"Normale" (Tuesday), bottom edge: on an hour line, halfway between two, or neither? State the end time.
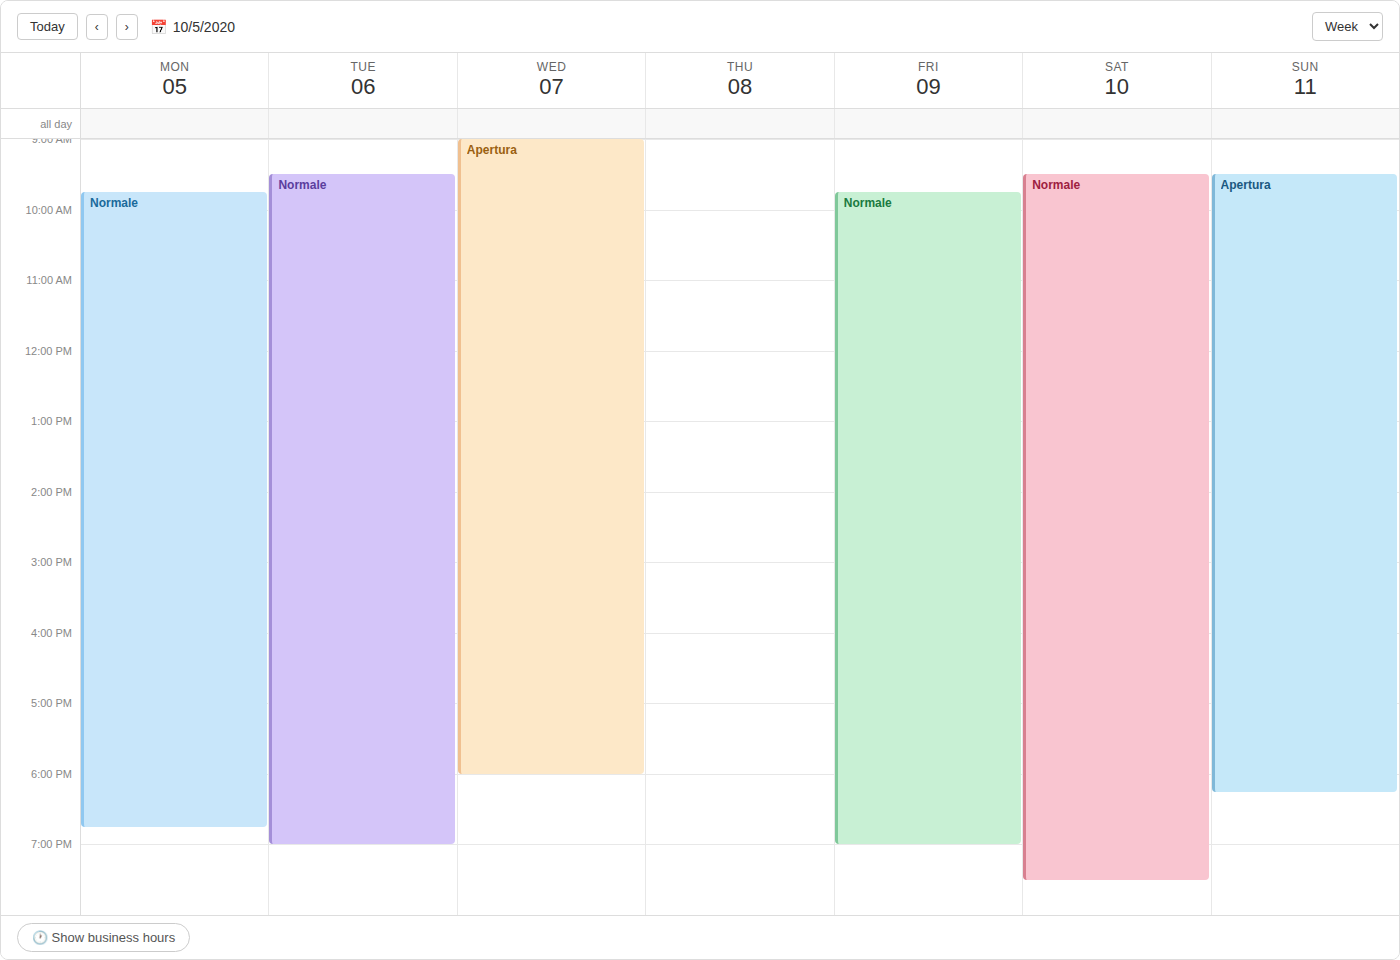
19:00 -- exactly on the 19:00 line.